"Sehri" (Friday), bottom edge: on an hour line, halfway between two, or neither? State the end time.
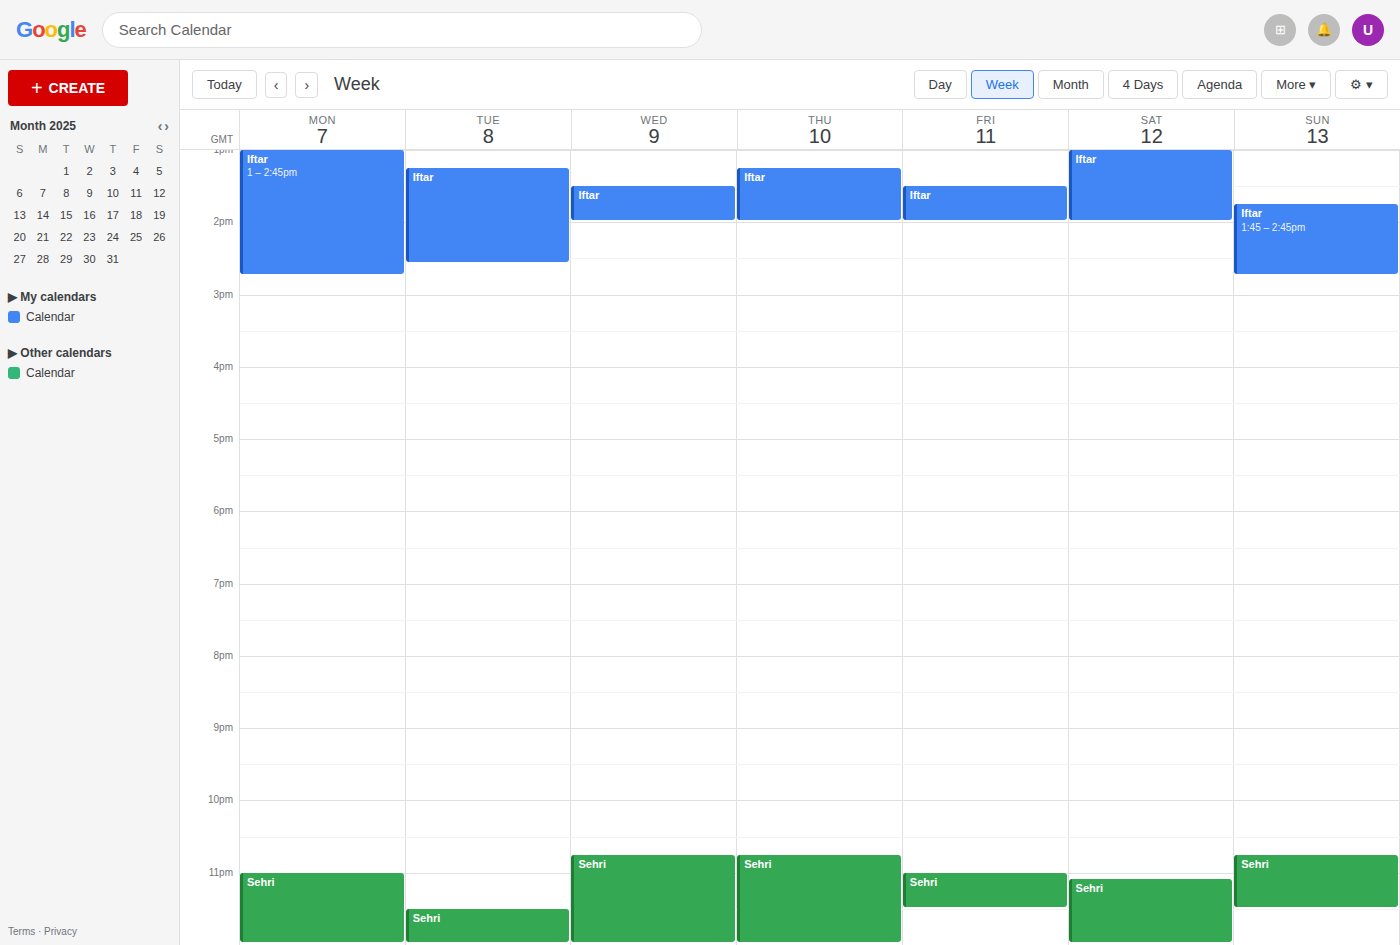
11:30 PM -- halfway between the 11 PM and 12 AM lines.